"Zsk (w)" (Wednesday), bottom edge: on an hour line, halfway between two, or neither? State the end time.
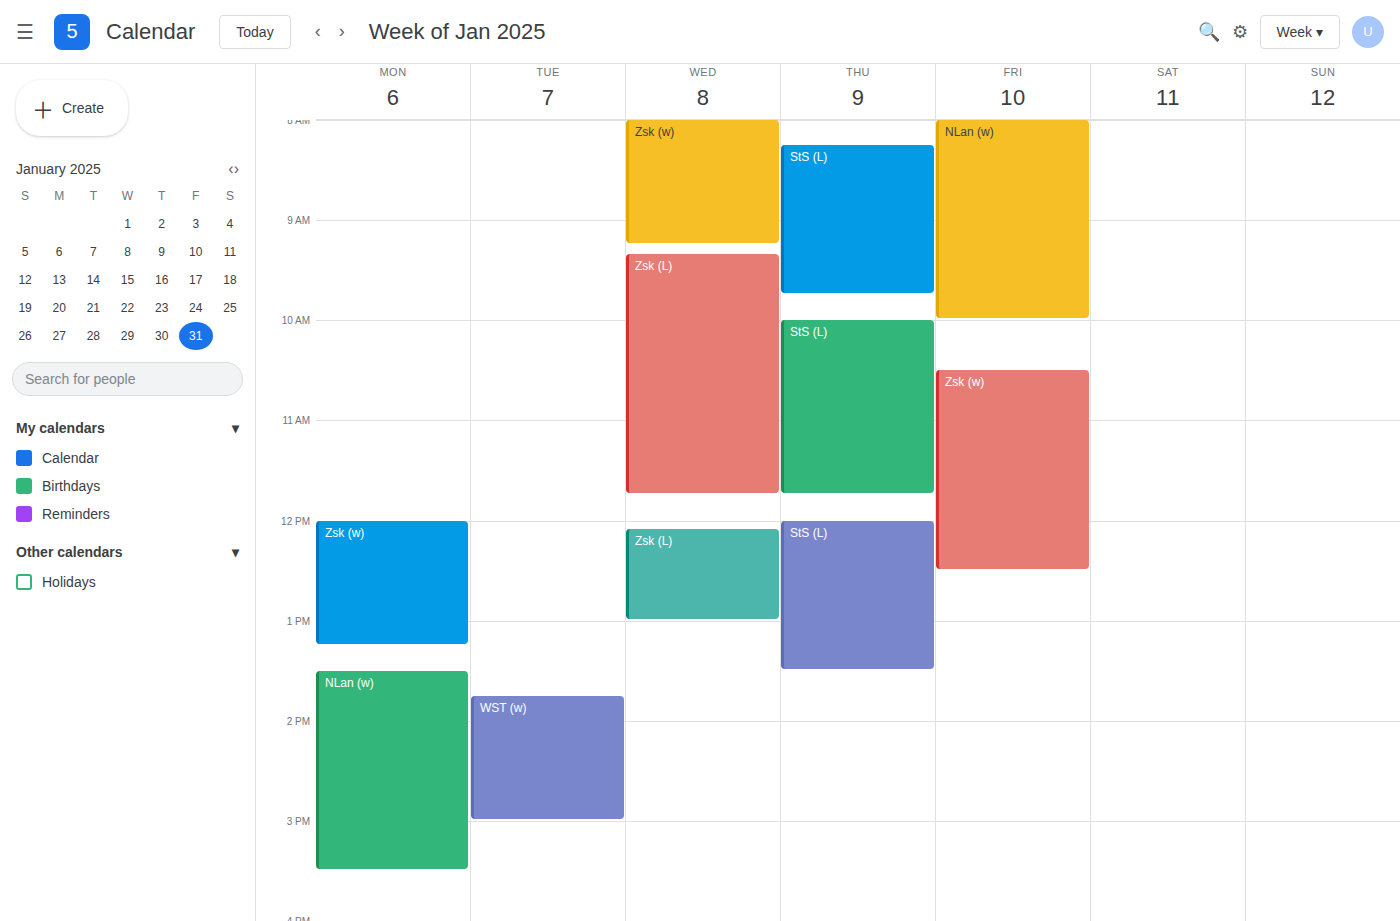
9:15 AM -- neither: a quarter of the way from the 9 AM line to the 10 AM line.